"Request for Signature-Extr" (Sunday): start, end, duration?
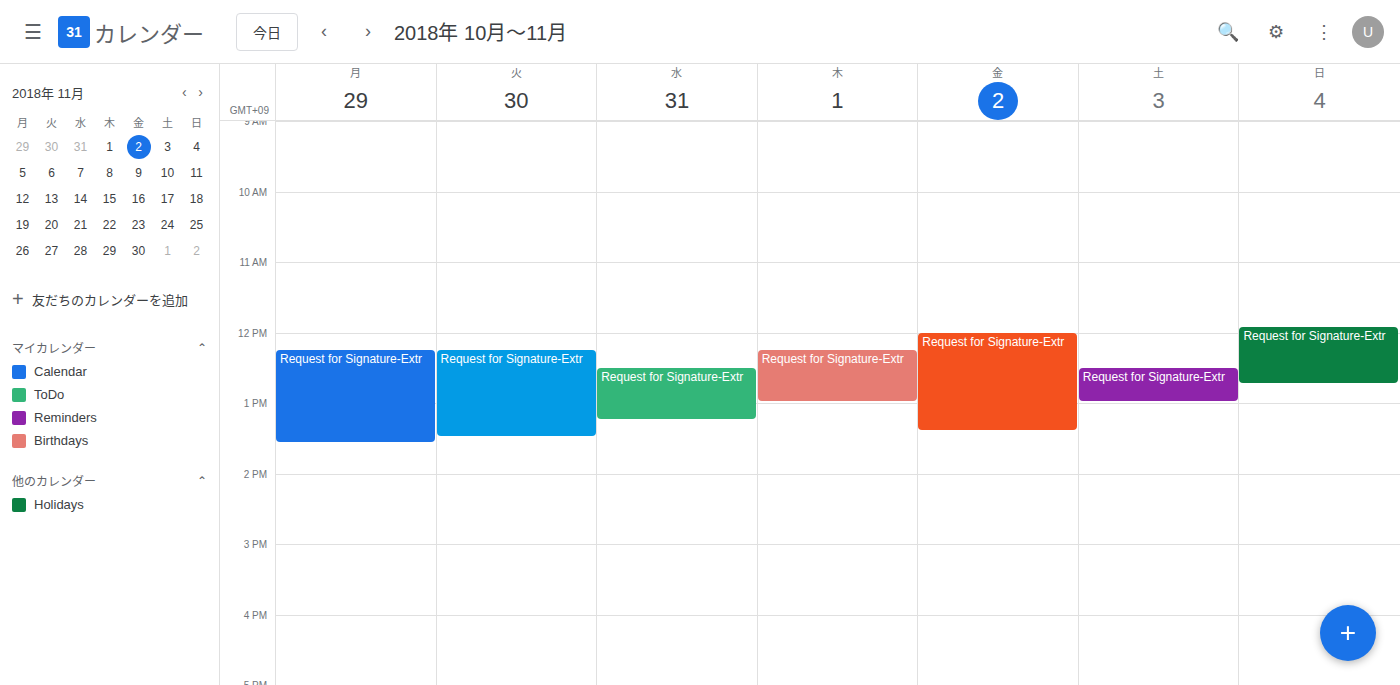
11:55 AM to 12:45 PM, 50 minutes